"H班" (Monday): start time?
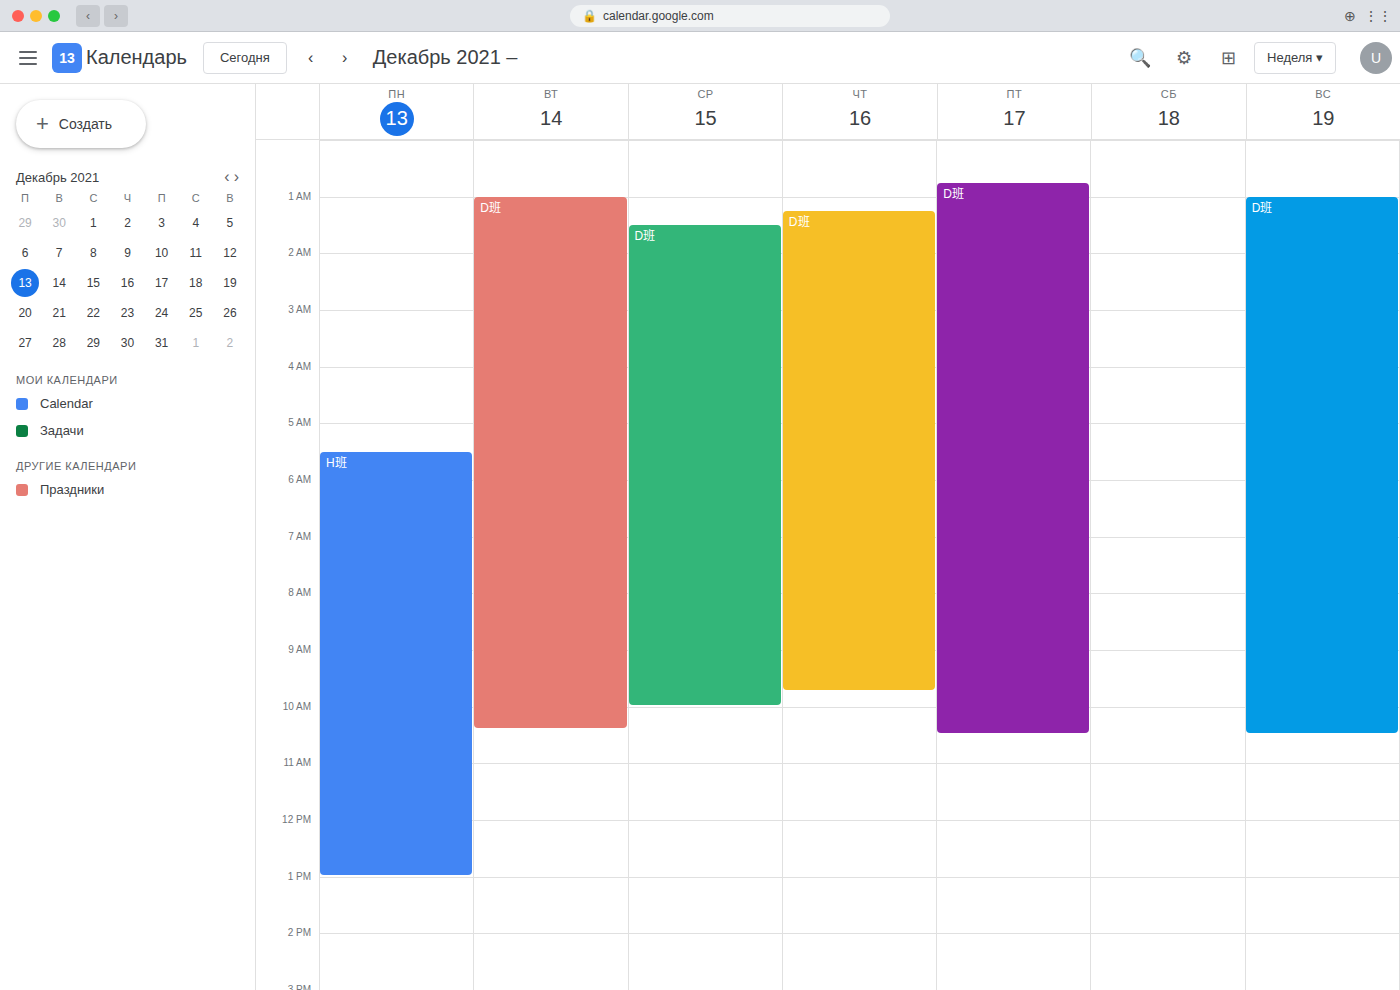
5:30 AM